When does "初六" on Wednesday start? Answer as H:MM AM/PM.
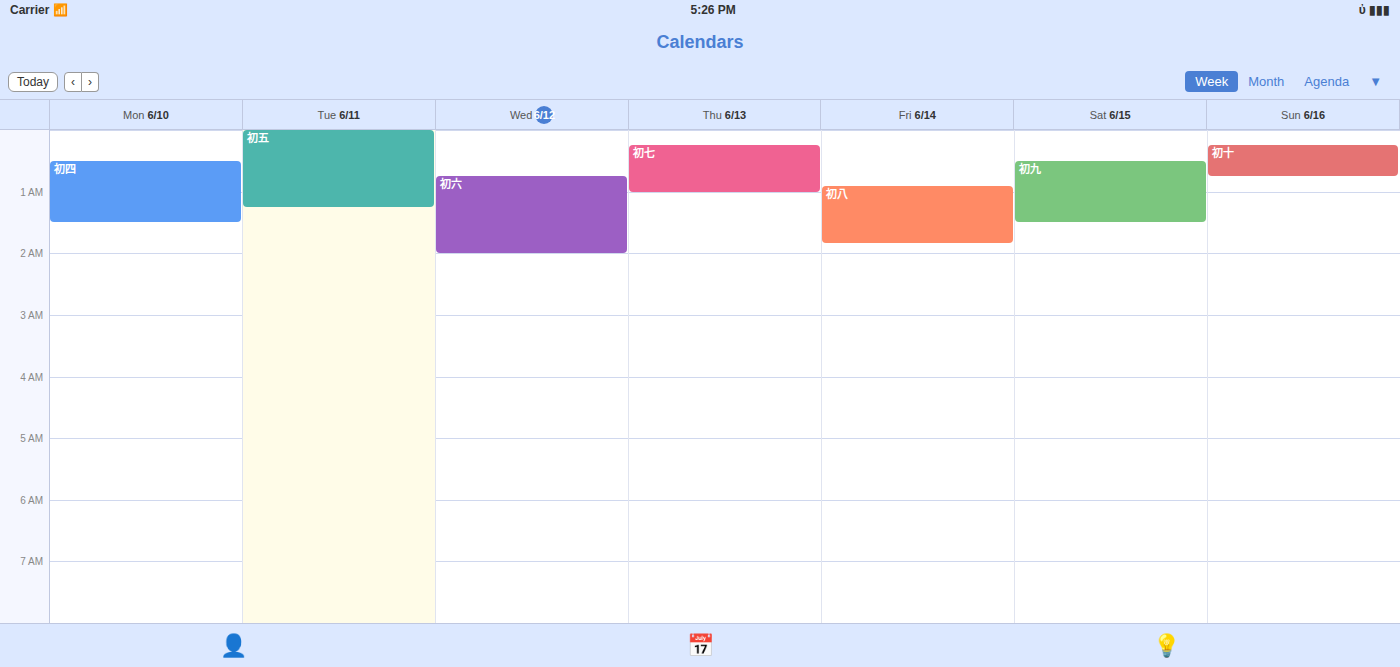
12:45 AM